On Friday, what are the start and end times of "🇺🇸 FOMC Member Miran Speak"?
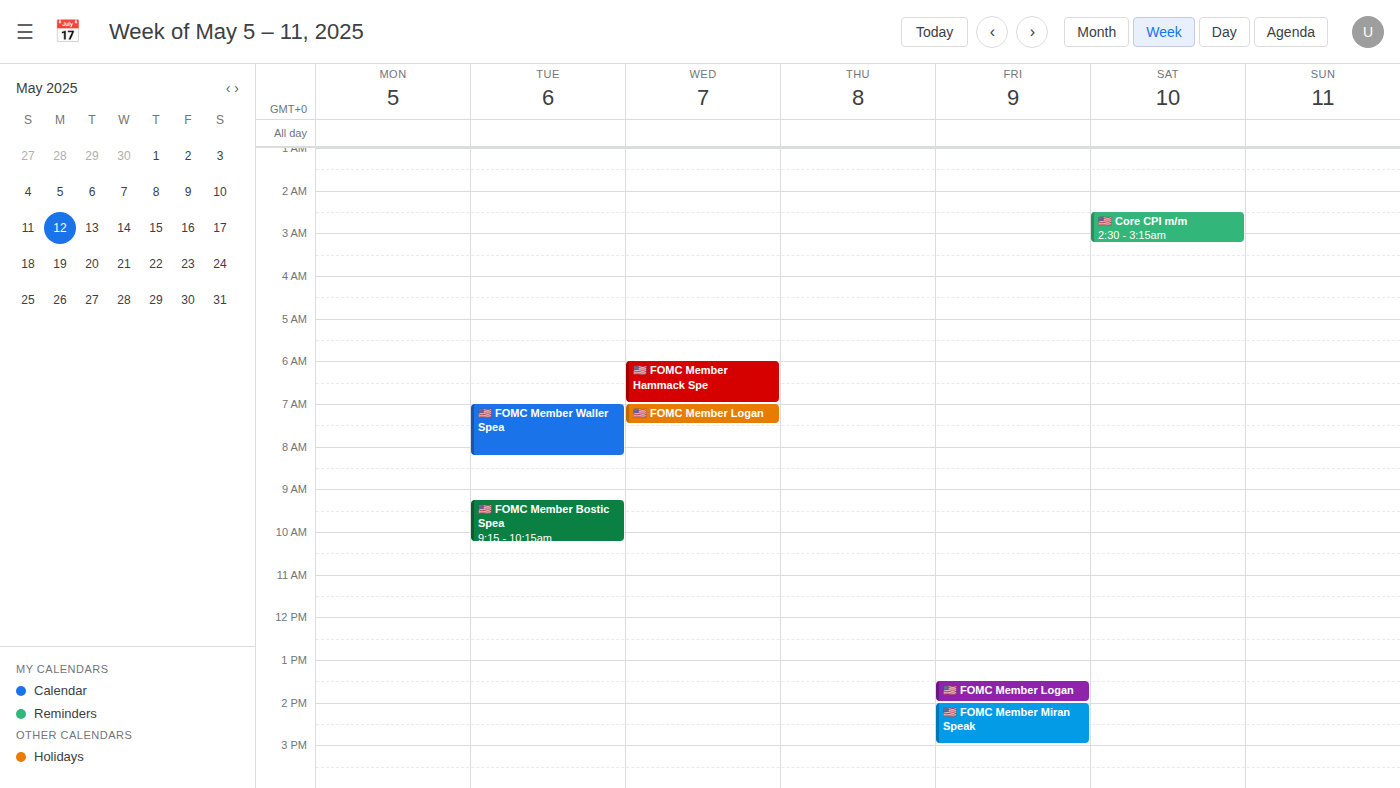
14:00 to 15:00